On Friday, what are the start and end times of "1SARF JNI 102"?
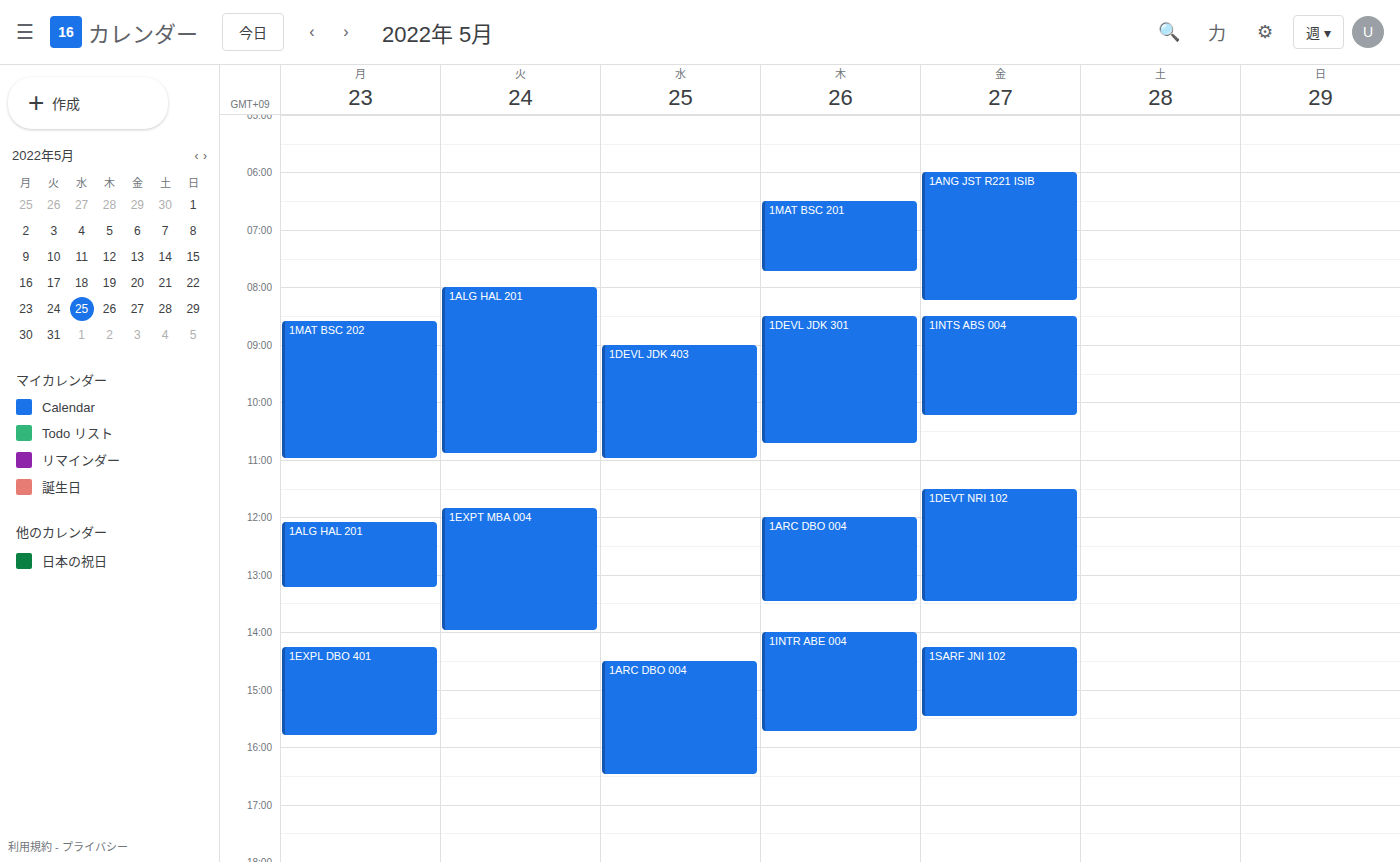
14:15 to 15:30